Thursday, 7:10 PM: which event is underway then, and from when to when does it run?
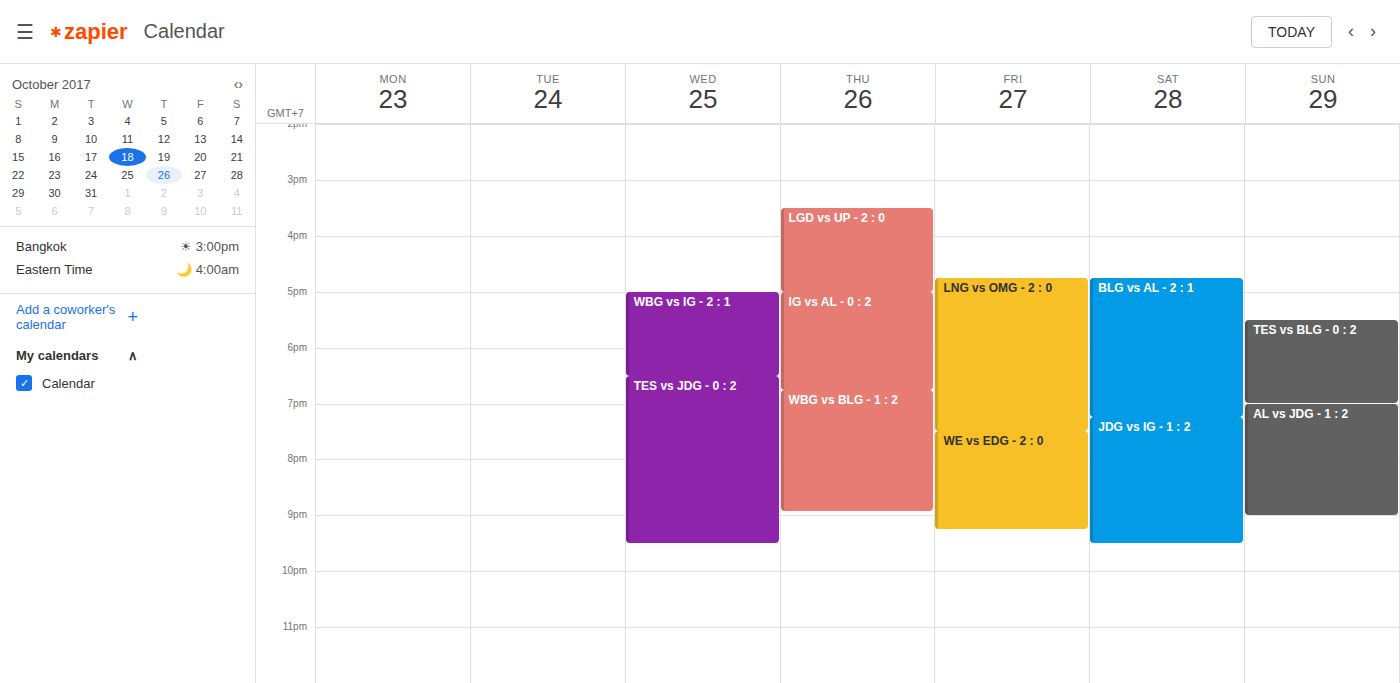
"WBG vs BLG - 1 : 2", 6:45 PM to 8:55 PM